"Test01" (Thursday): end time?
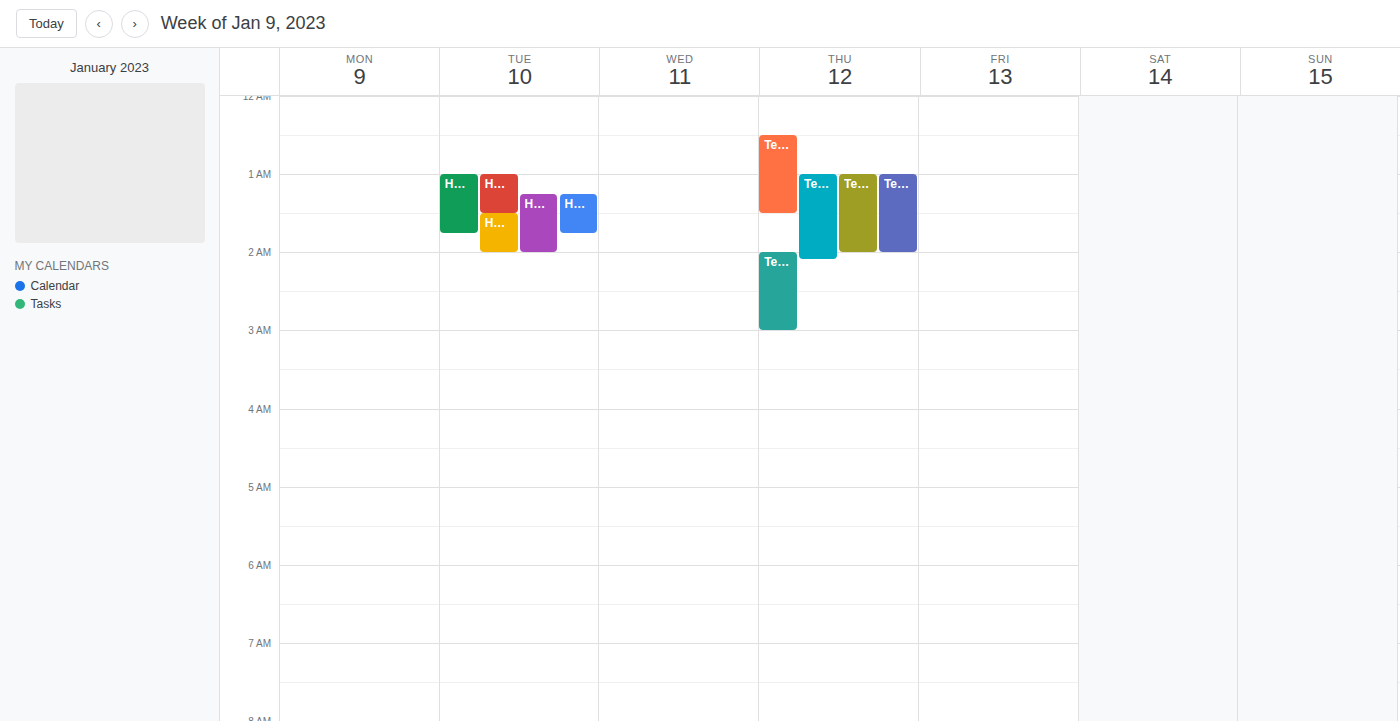
2:05 AM